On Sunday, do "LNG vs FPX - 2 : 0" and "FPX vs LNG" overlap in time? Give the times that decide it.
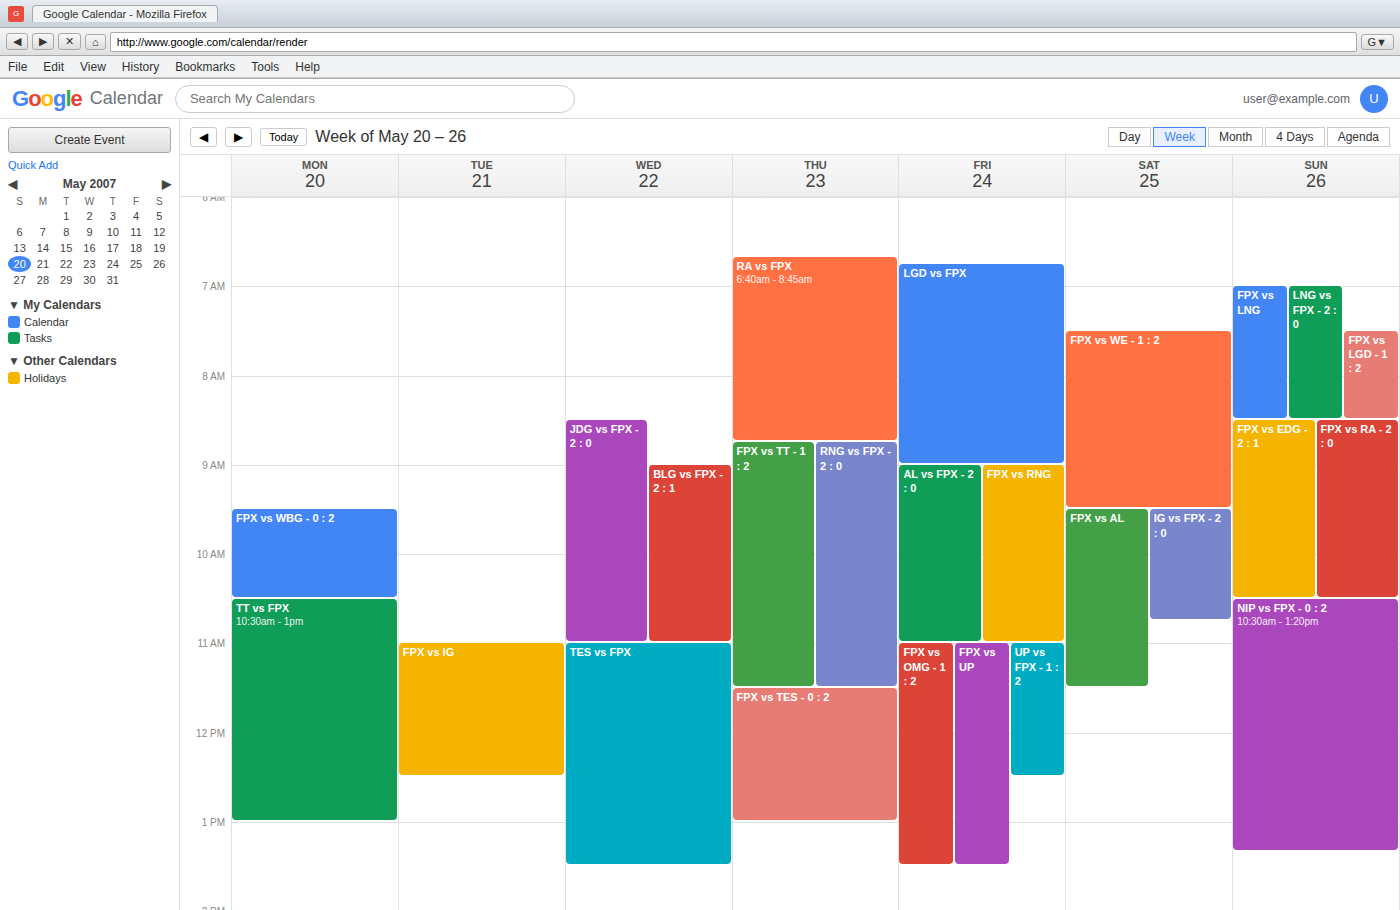
"FPX vs LNG" runs 7:00 AM to 8:30 AM, inside "LNG vs FPX - 2 : 0" -- they overlap.